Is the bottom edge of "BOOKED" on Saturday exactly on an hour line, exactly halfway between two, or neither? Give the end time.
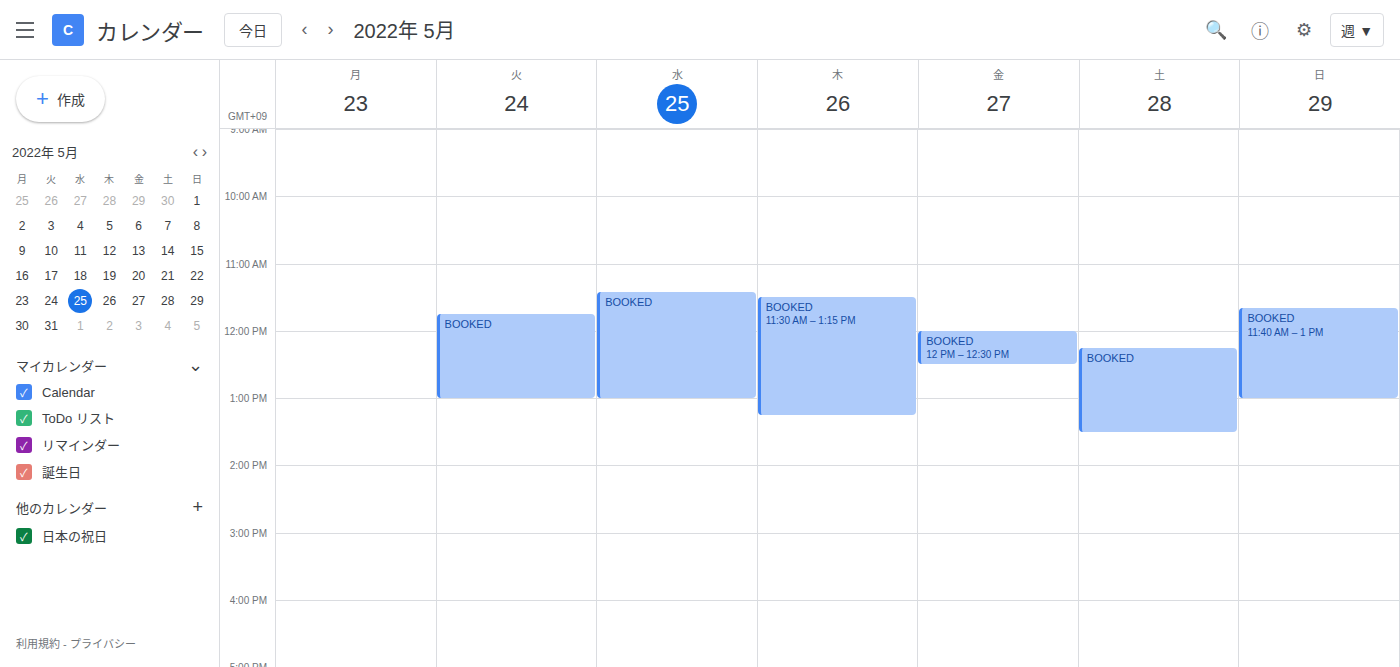
1:30 PM -- halfway between the 1 PM and 2 PM lines.